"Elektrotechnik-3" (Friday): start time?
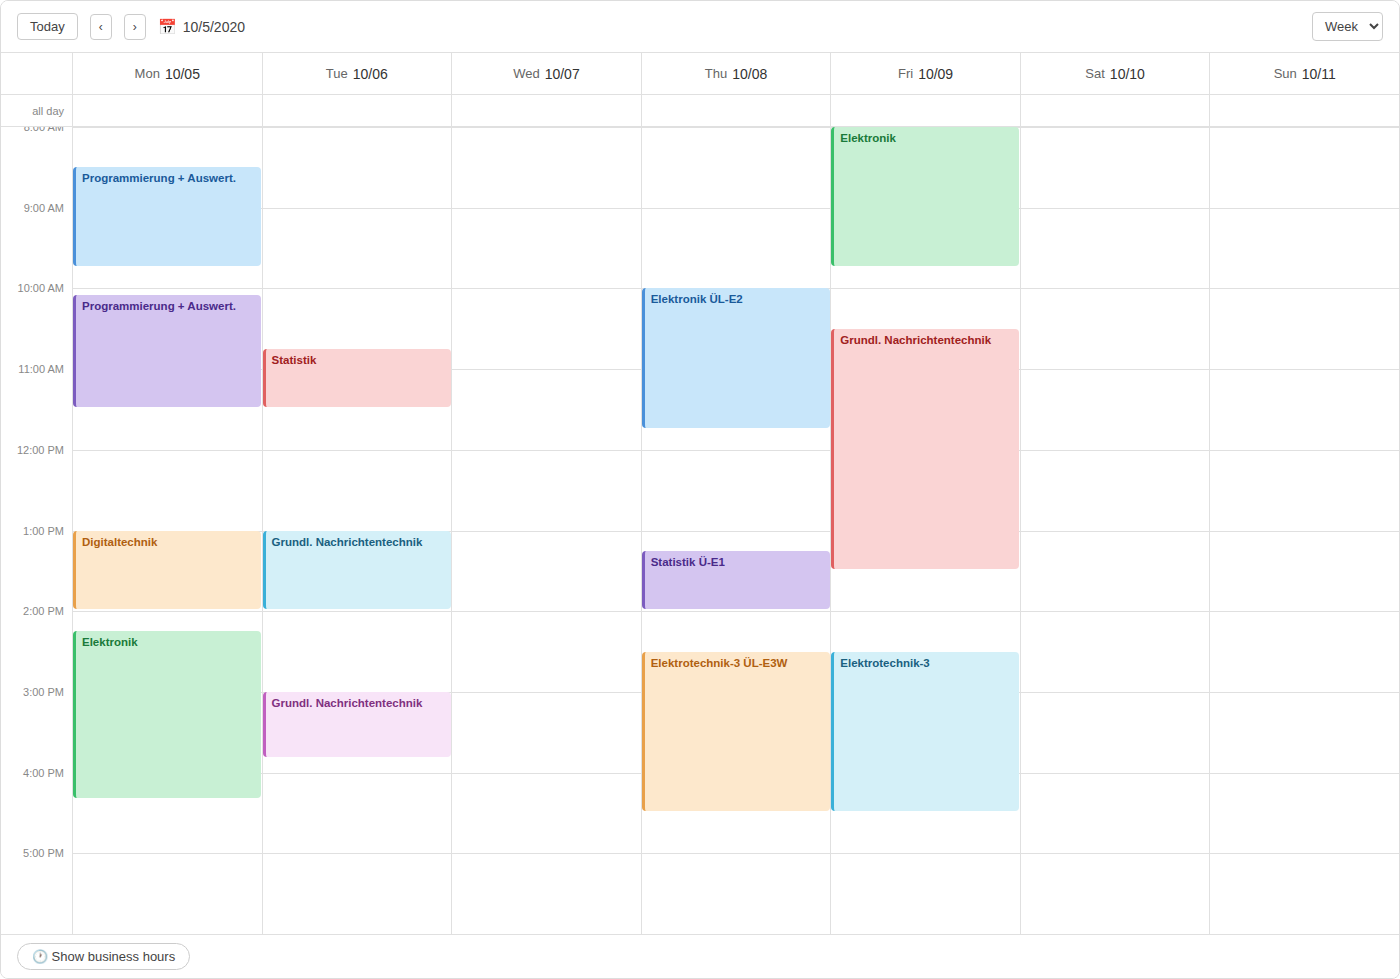
2:30 PM